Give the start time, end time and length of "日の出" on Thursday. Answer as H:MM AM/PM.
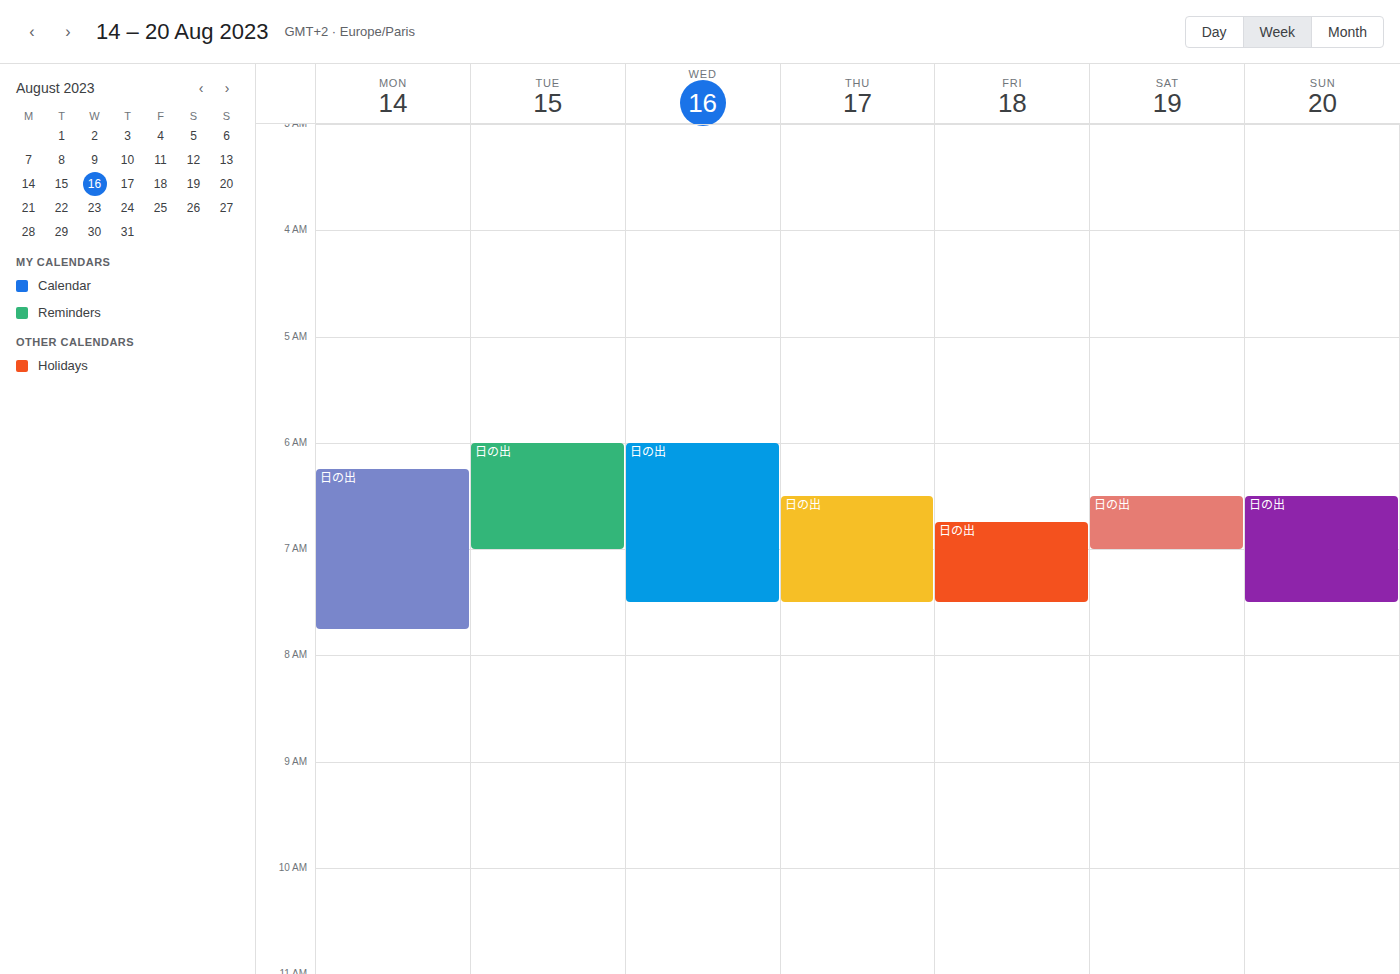
6:30 AM to 7:30 AM, 1 hour